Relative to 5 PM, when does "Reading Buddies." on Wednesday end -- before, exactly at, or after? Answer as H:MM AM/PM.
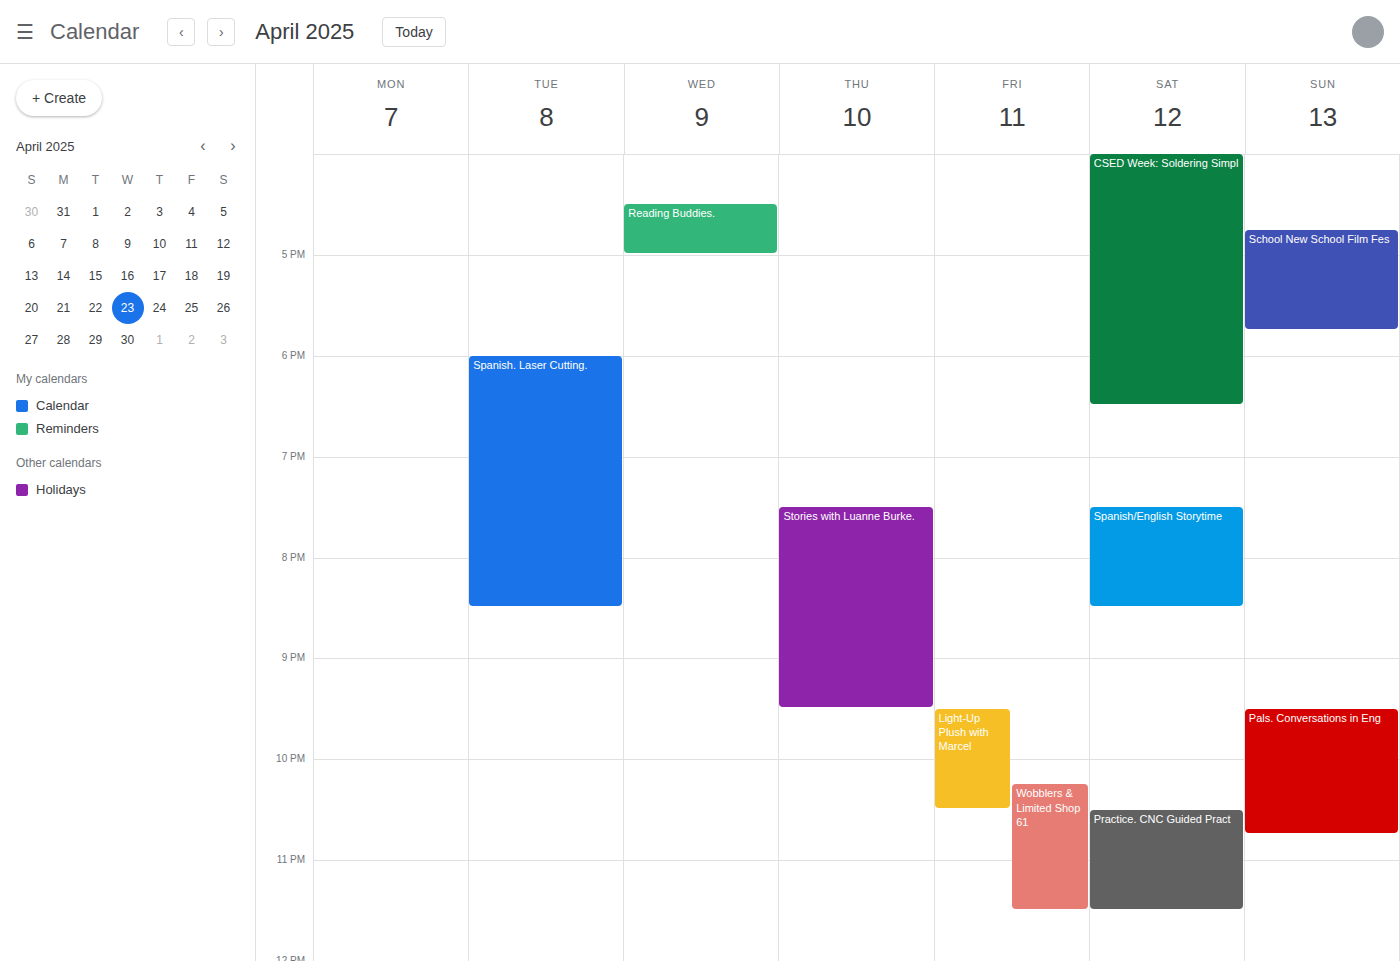
5:00 PM -- exactly at 5 PM, on the 5 PM line.